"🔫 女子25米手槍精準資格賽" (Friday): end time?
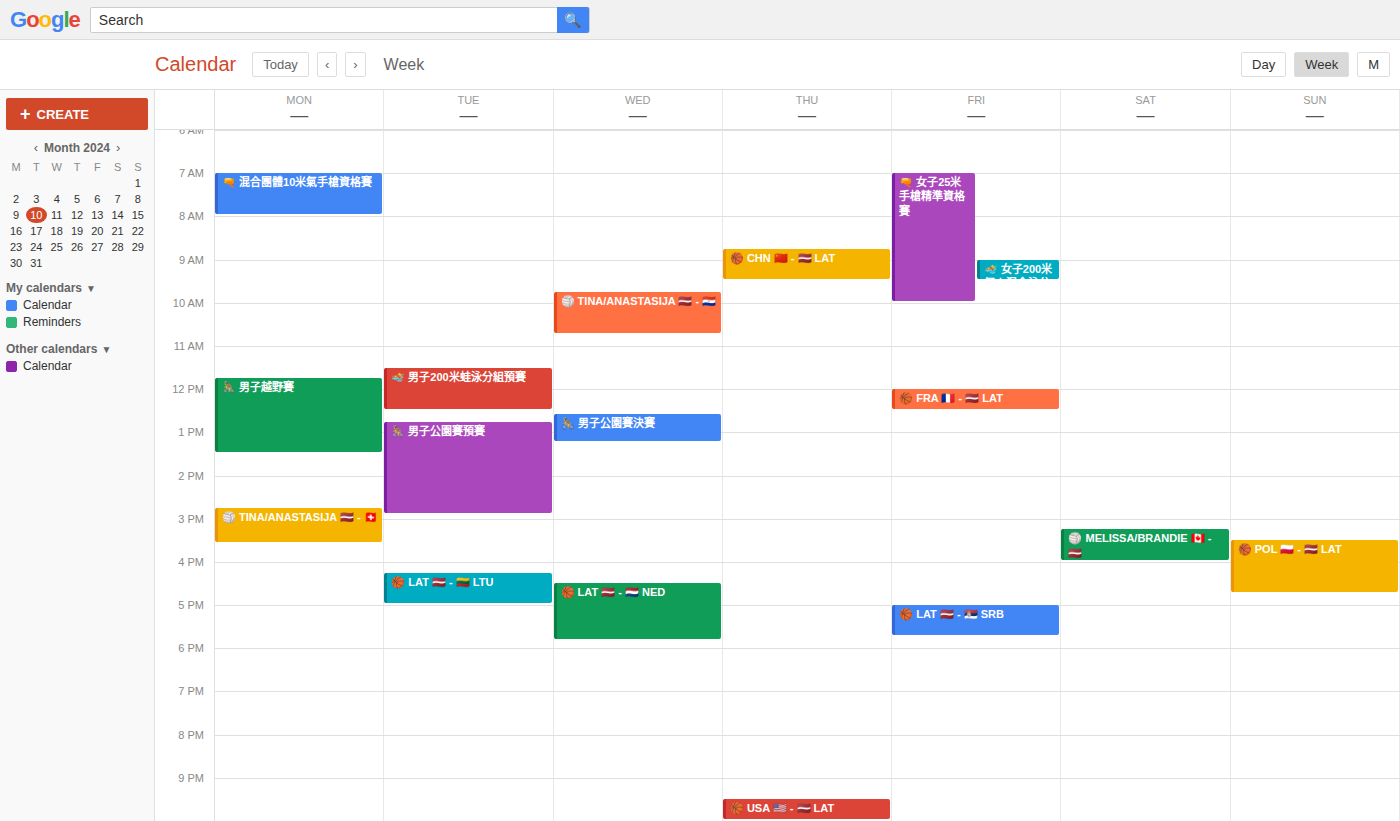
10:00 AM